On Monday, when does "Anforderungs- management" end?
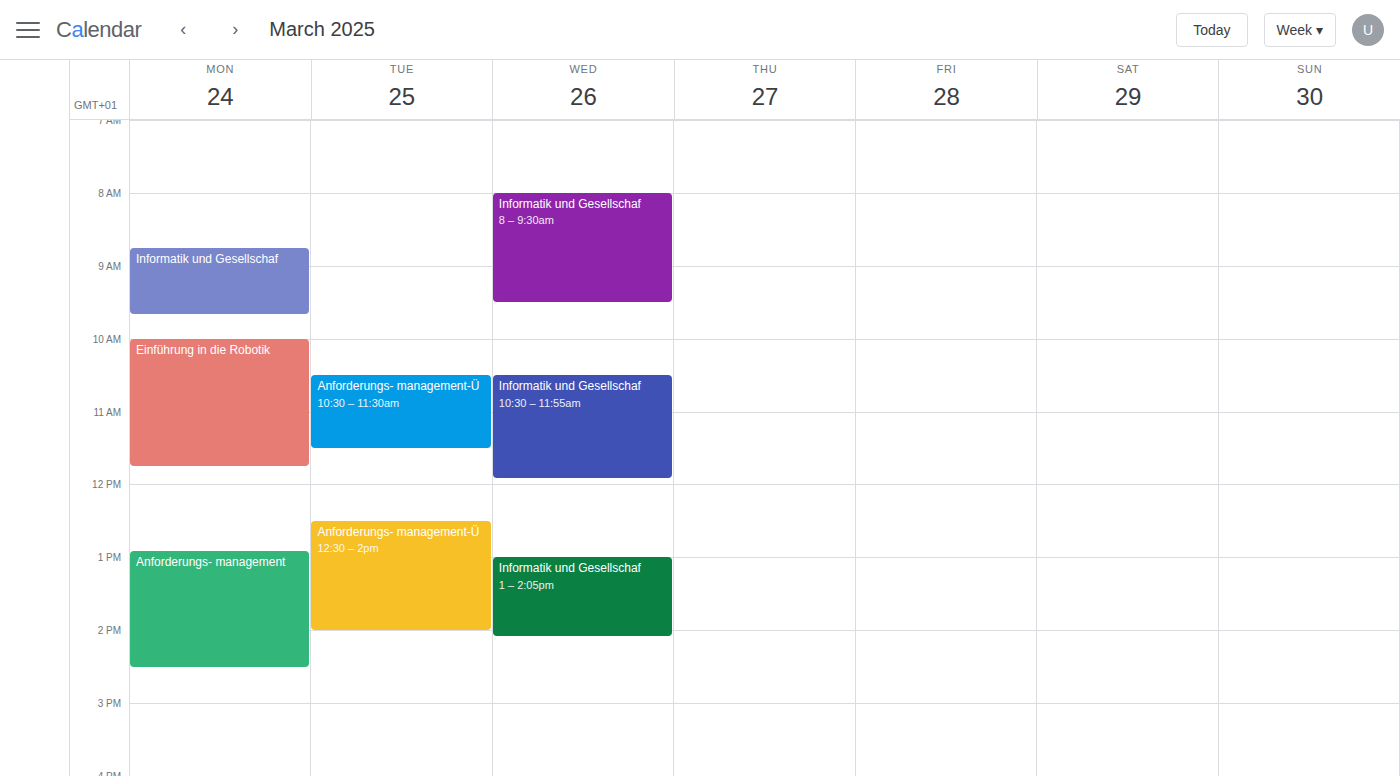
2:30 PM